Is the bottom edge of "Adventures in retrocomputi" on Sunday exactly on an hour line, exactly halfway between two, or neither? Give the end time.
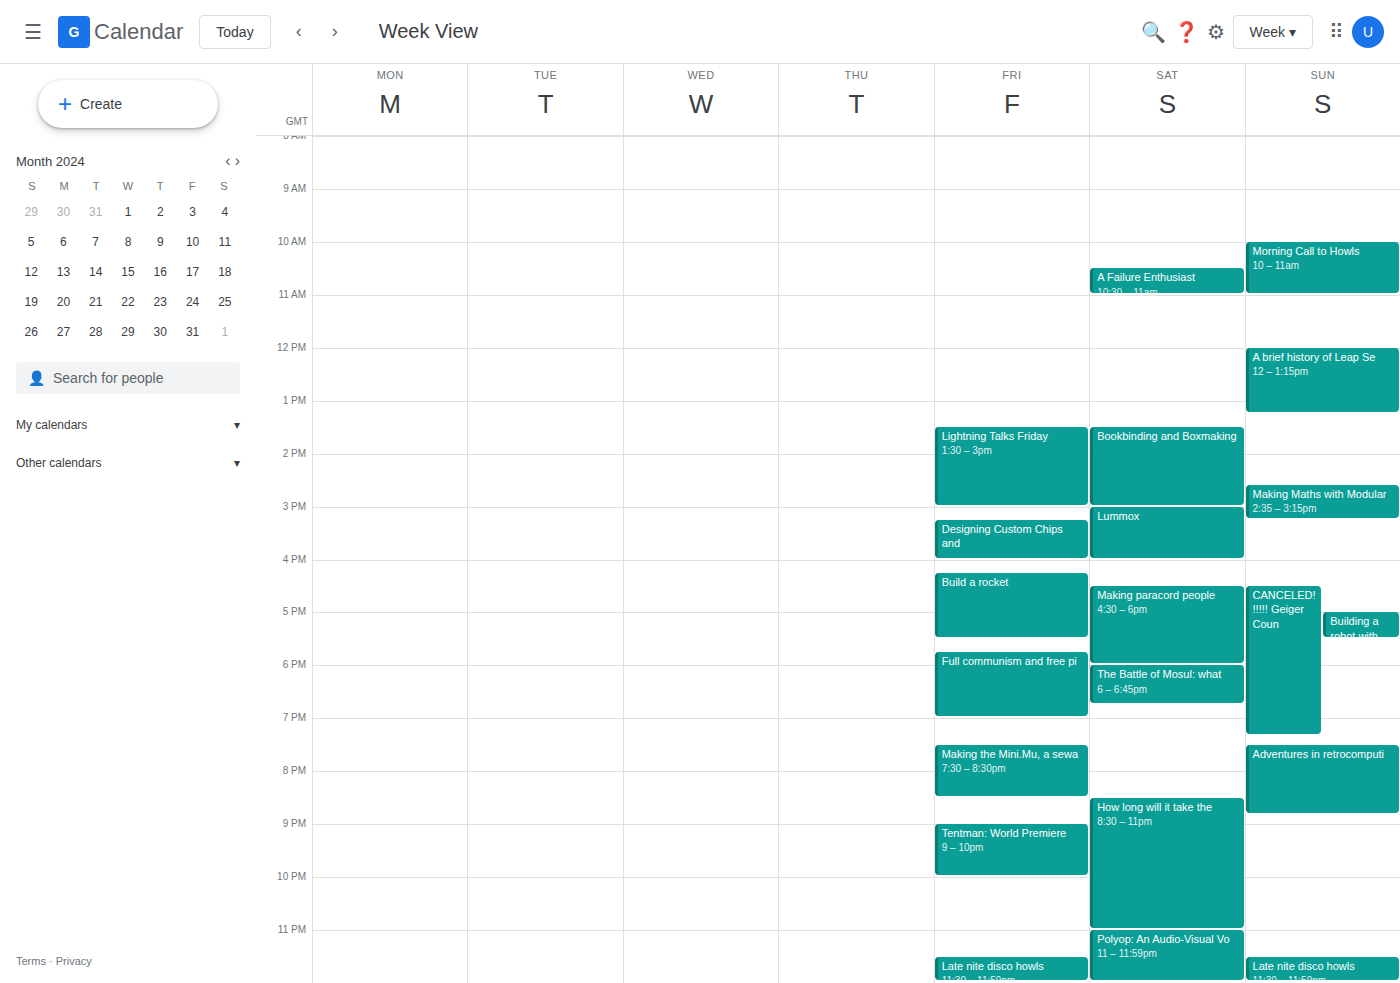
20:50 -- neither: 50 minutes below the 20:00 line and 10 minutes above the 21:00 line.